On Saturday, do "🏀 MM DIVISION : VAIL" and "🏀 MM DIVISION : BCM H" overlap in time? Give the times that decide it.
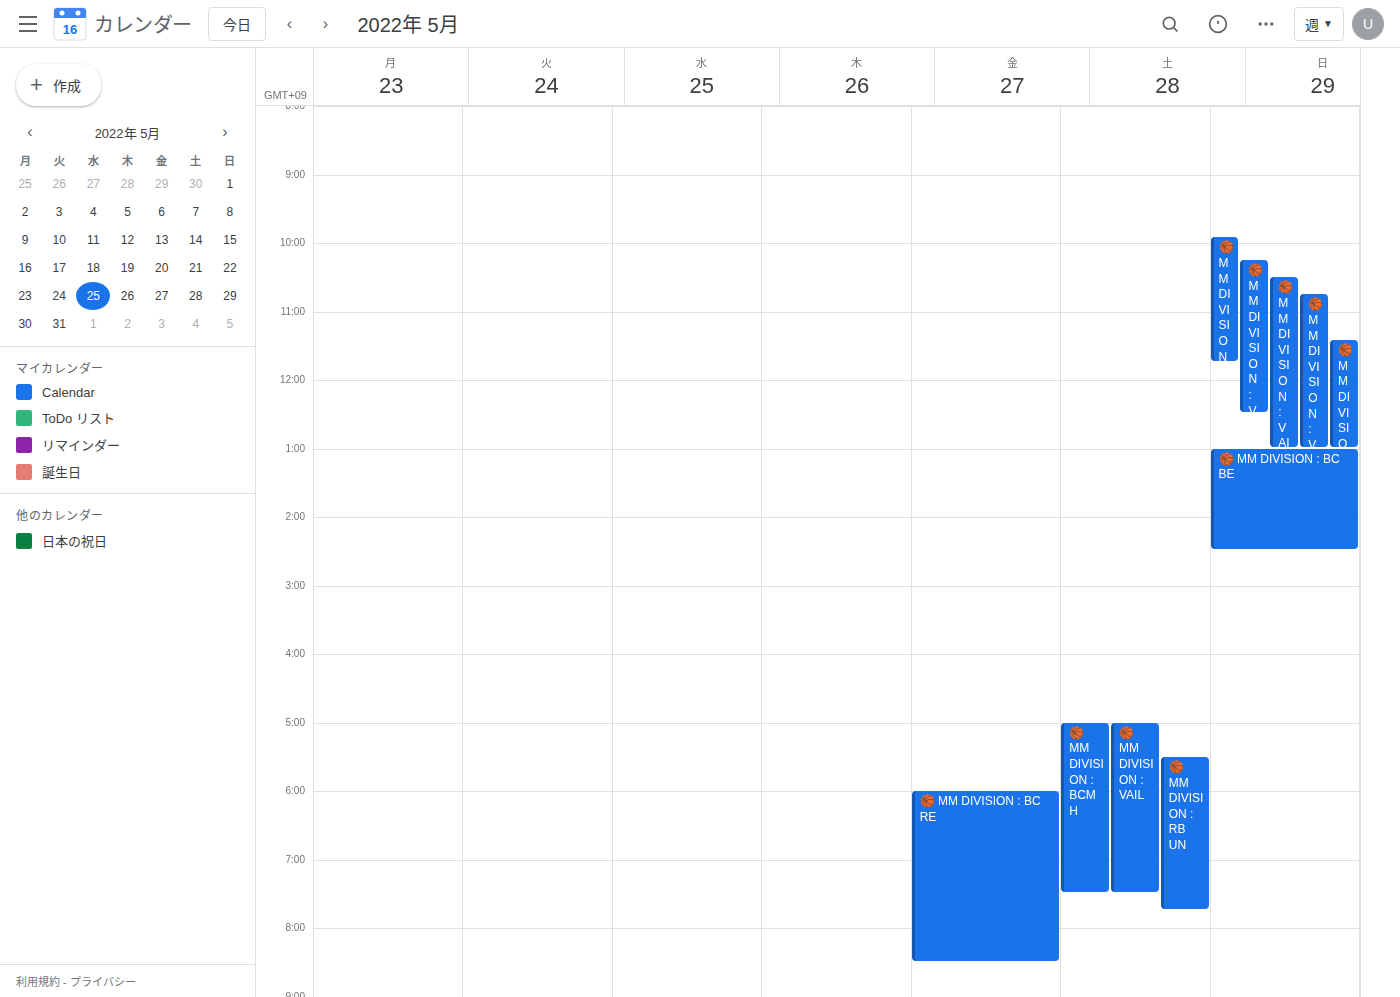
"🏀 MM DIVISION : BCM H" runs 5:00 PM to 7:30 PM, inside "🏀 MM DIVISION : VAIL" -- they overlap.